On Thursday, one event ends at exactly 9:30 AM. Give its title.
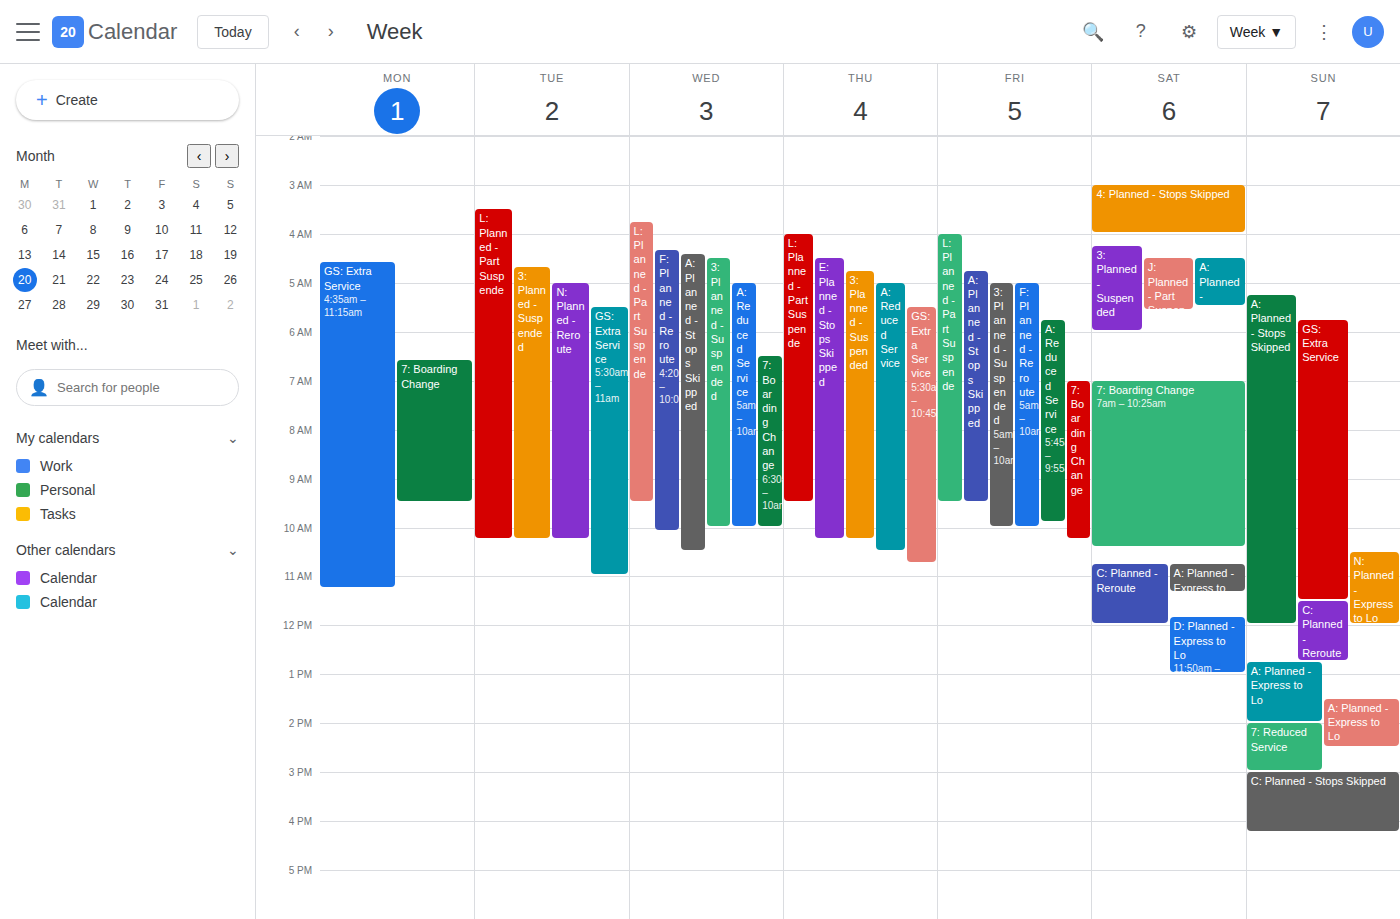
"L: Planned - Part Suspende"